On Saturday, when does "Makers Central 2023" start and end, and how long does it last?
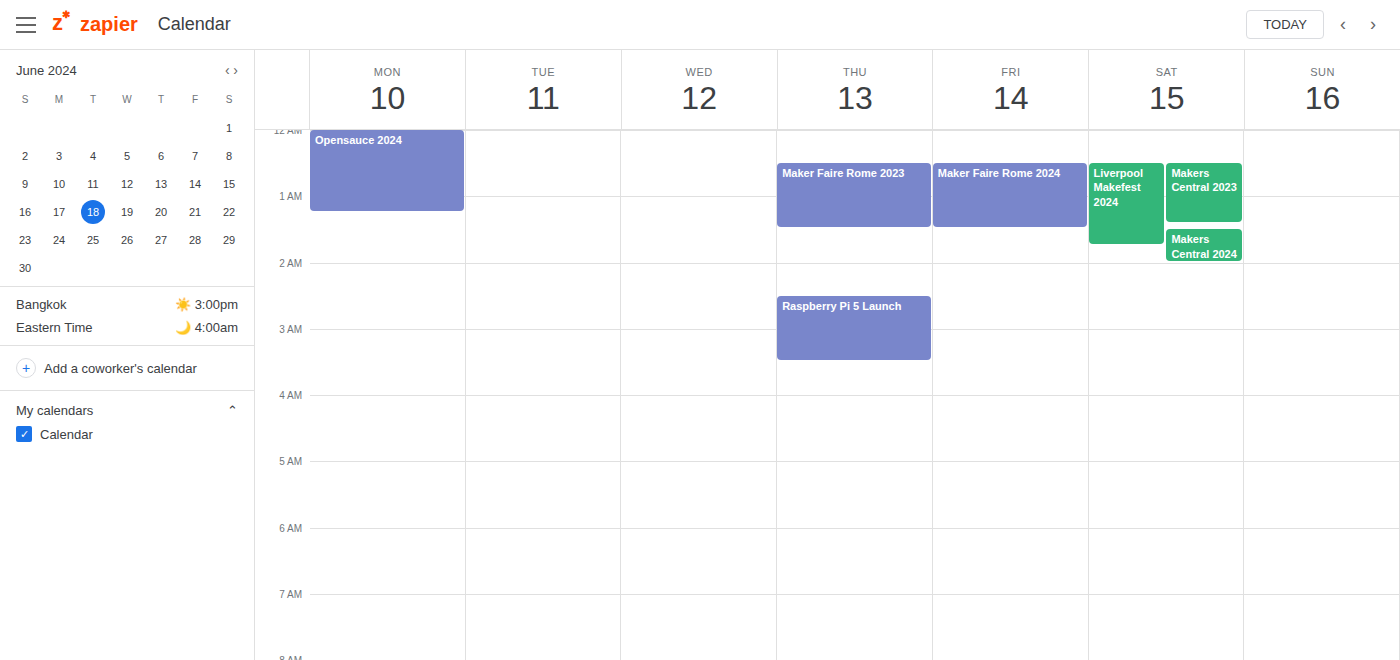
12:30 AM to 1:25 AM, 55 minutes